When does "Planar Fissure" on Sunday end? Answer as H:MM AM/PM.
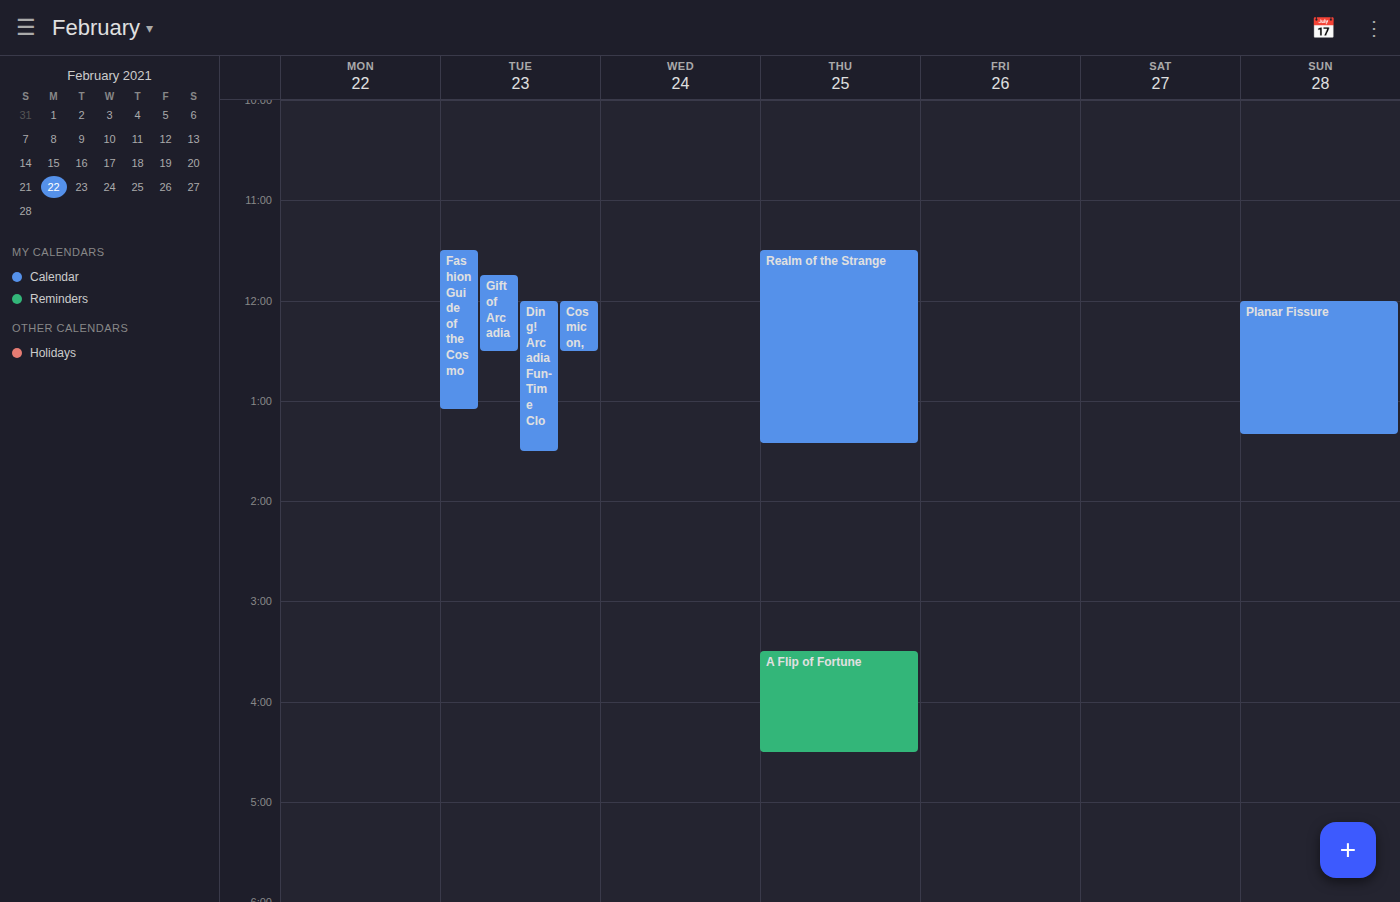
1:20 PM